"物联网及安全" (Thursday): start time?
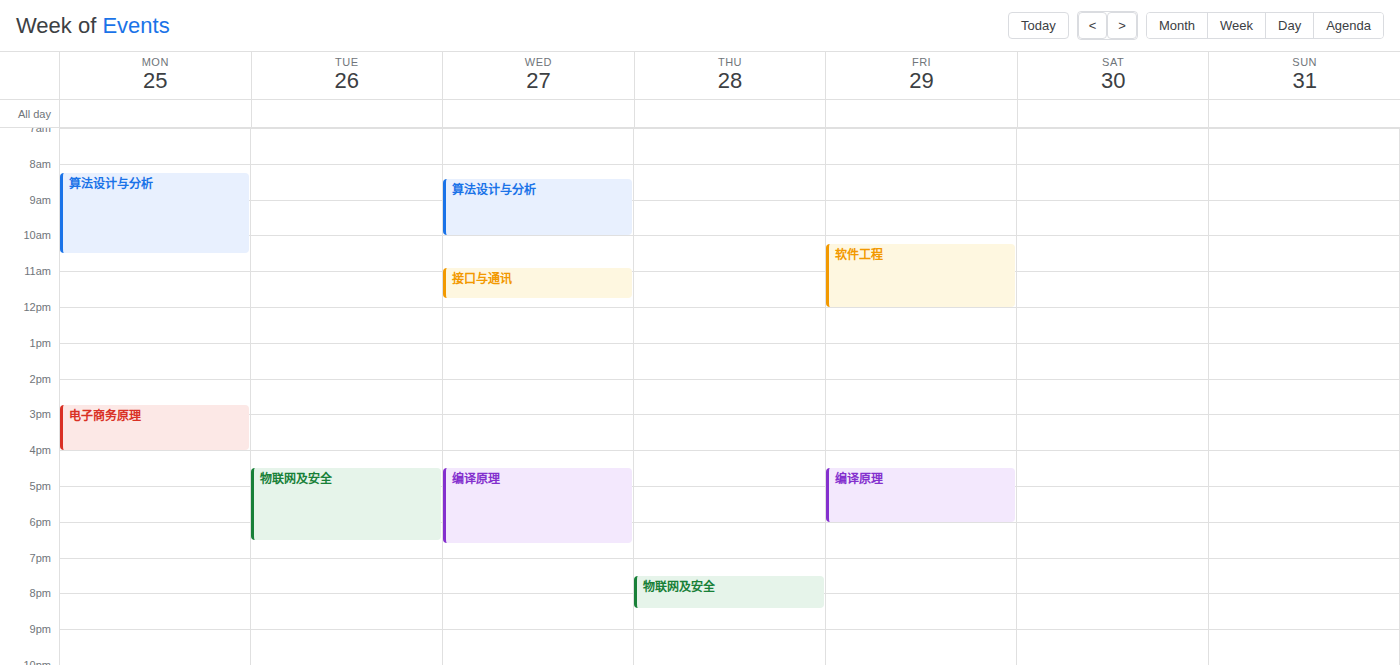
7:30 PM